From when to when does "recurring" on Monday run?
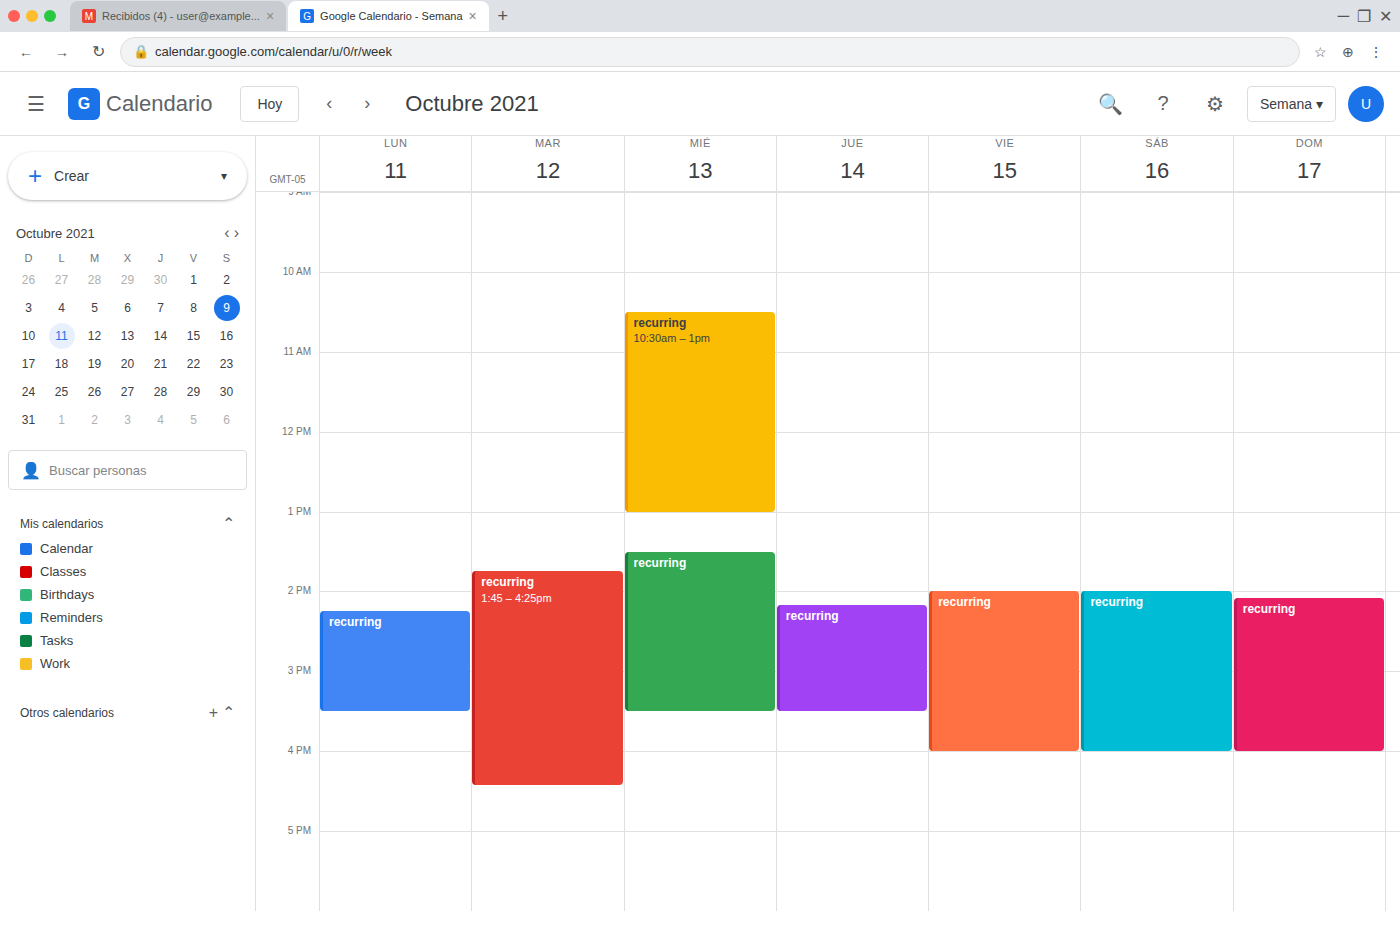
2:15 PM to 3:30 PM